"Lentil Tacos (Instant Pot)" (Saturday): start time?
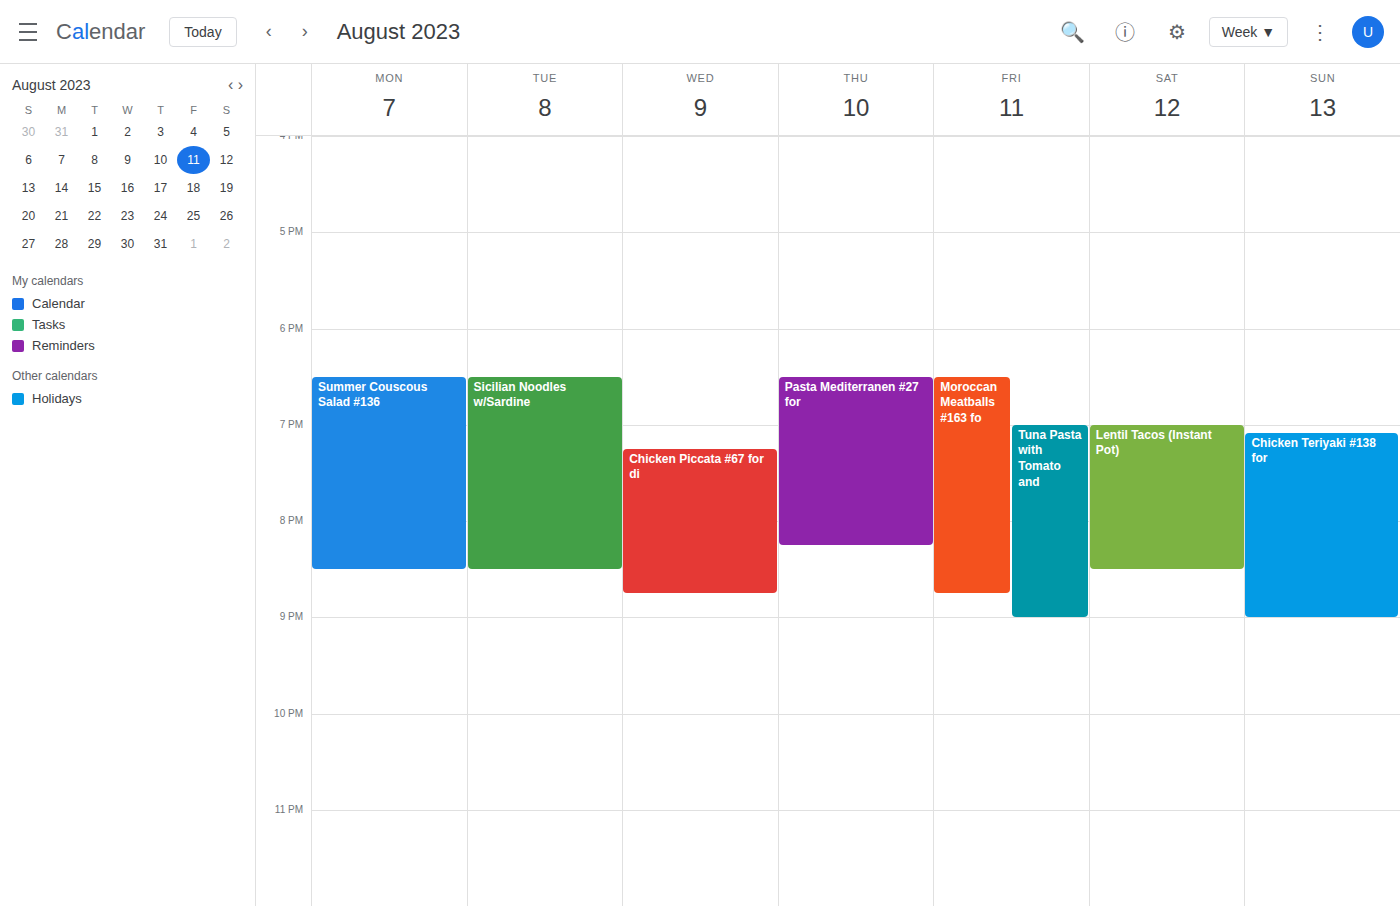
7:00 PM